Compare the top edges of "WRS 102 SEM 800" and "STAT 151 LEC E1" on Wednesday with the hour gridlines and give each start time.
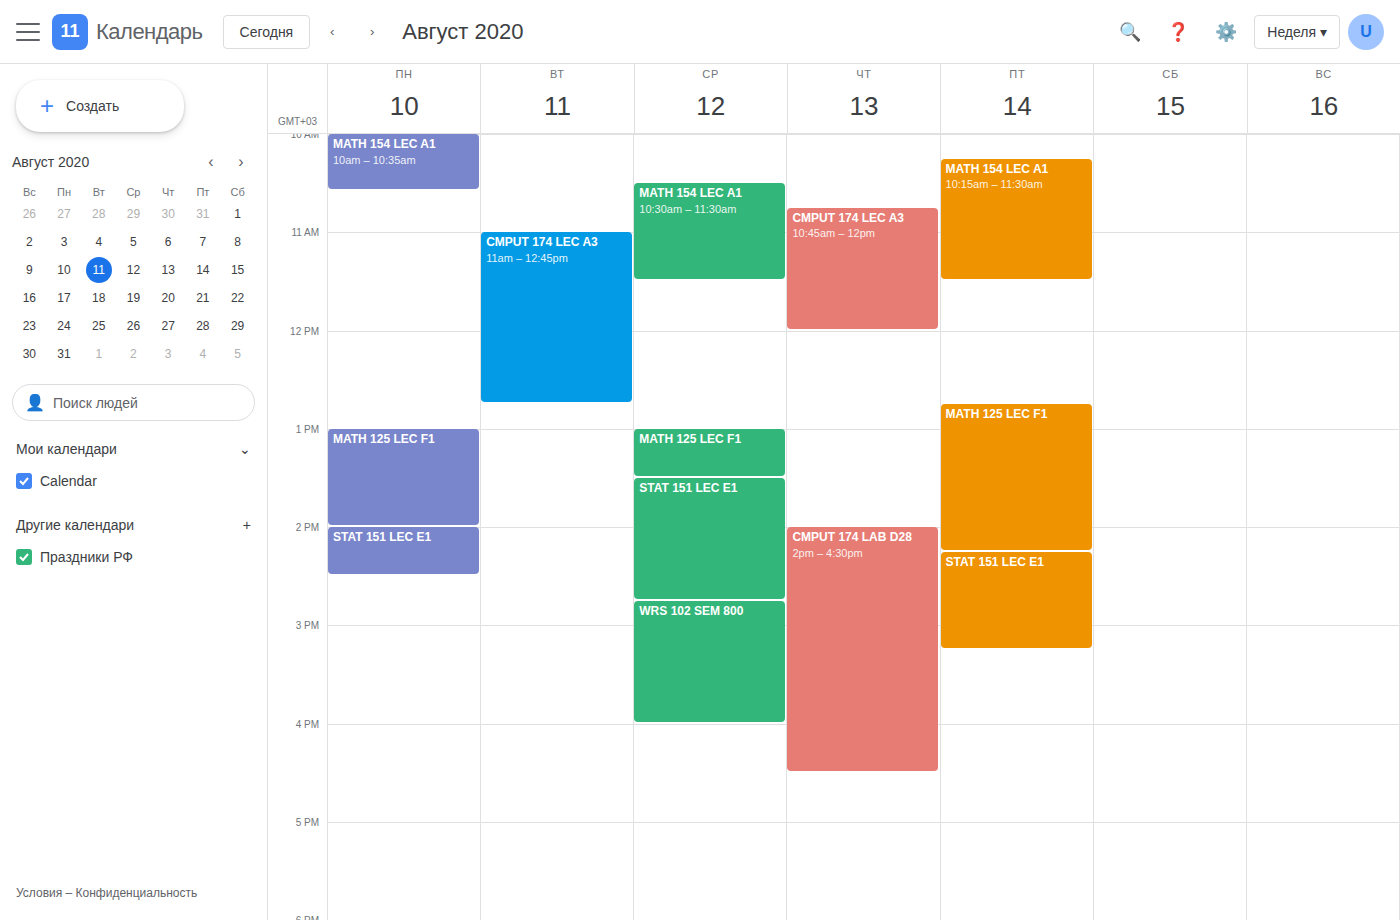
"WRS 102 SEM 800": 2:45 PM, neither: three quarters of the way from the 2 PM line to the 3 PM line. "STAT 151 LEC E1": 1:30 PM, halfway between the 1 PM and 2 PM lines.